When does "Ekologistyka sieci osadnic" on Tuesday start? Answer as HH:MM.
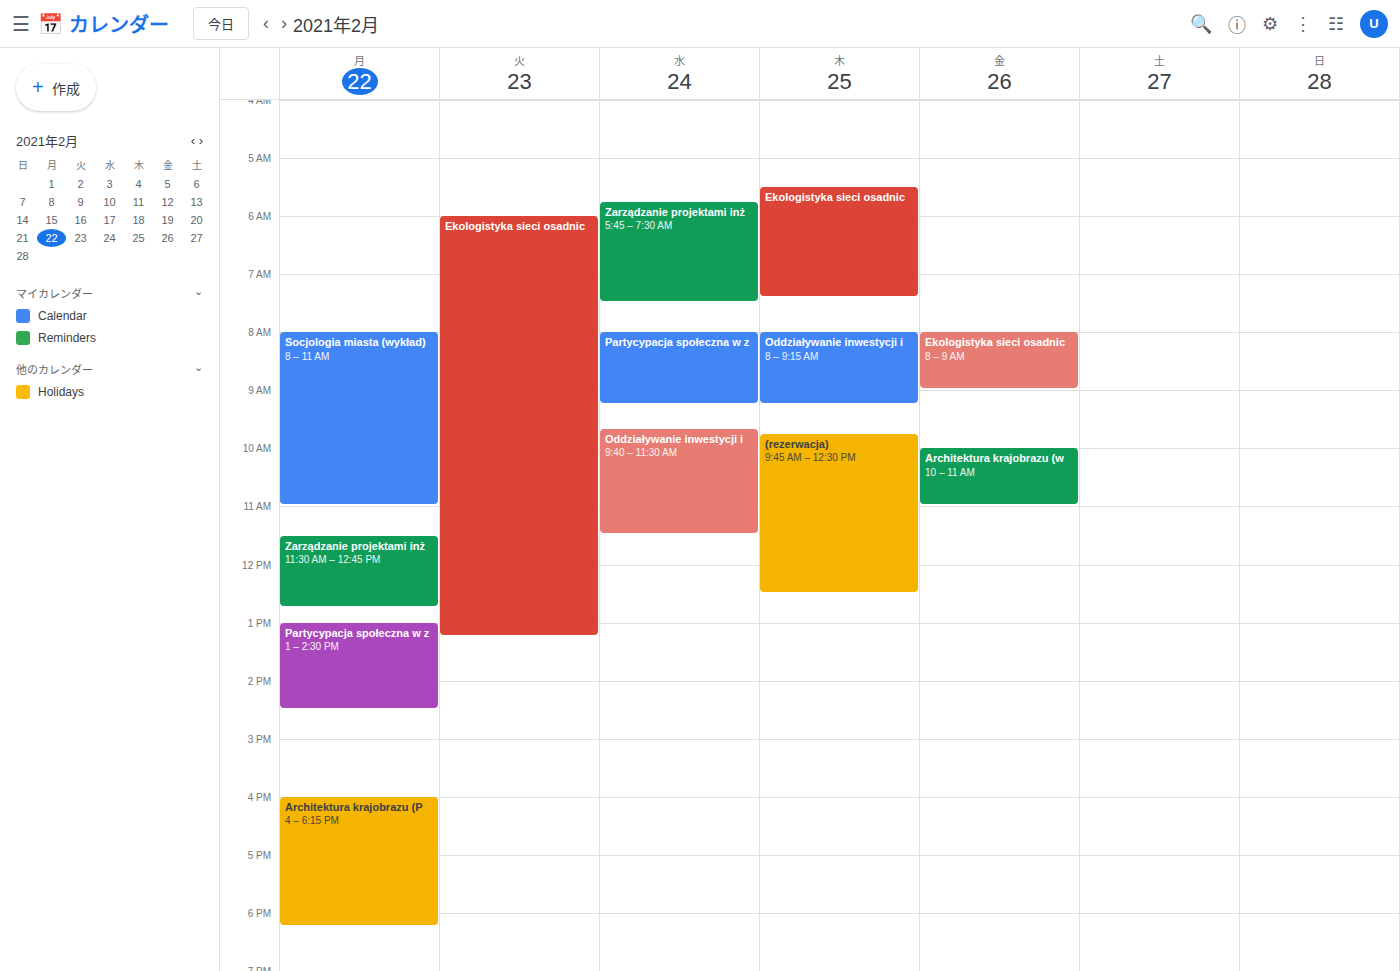
06:00